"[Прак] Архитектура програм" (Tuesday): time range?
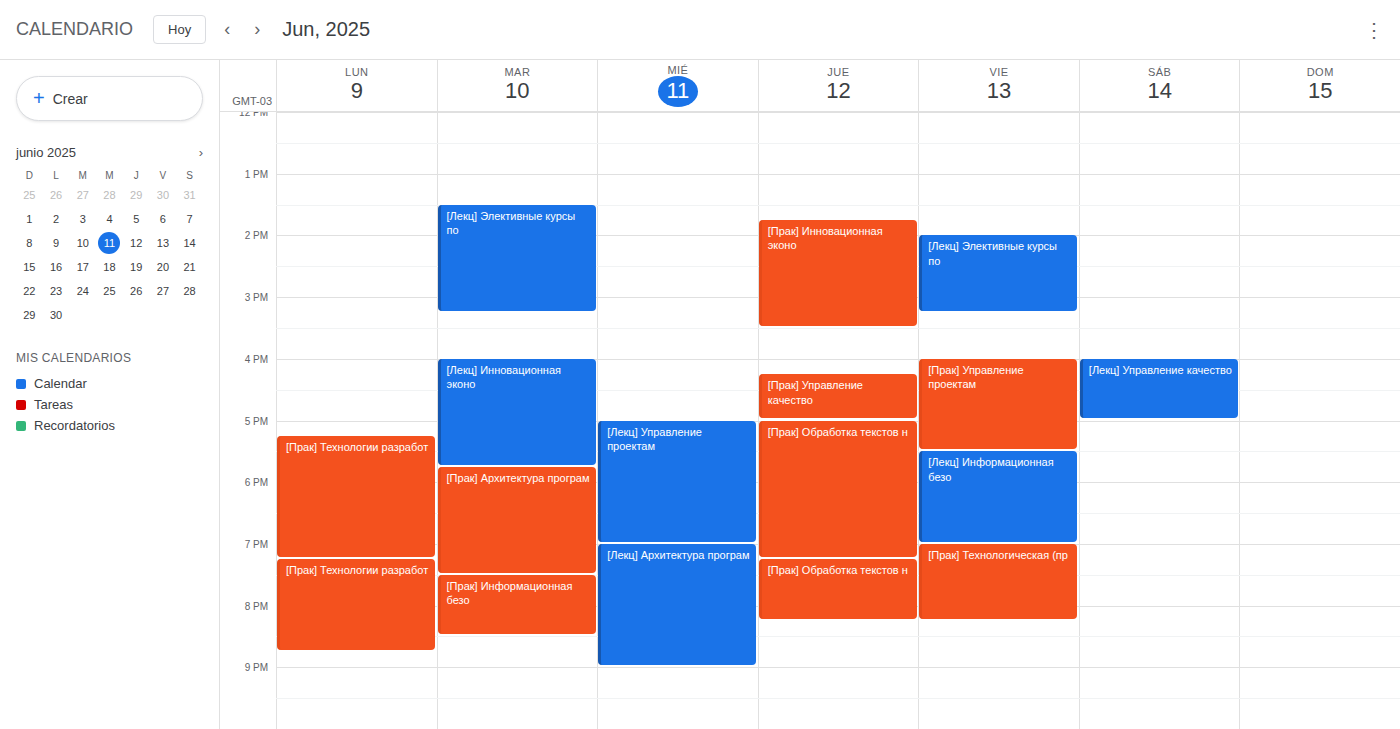
5:45 PM to 7:30 PM